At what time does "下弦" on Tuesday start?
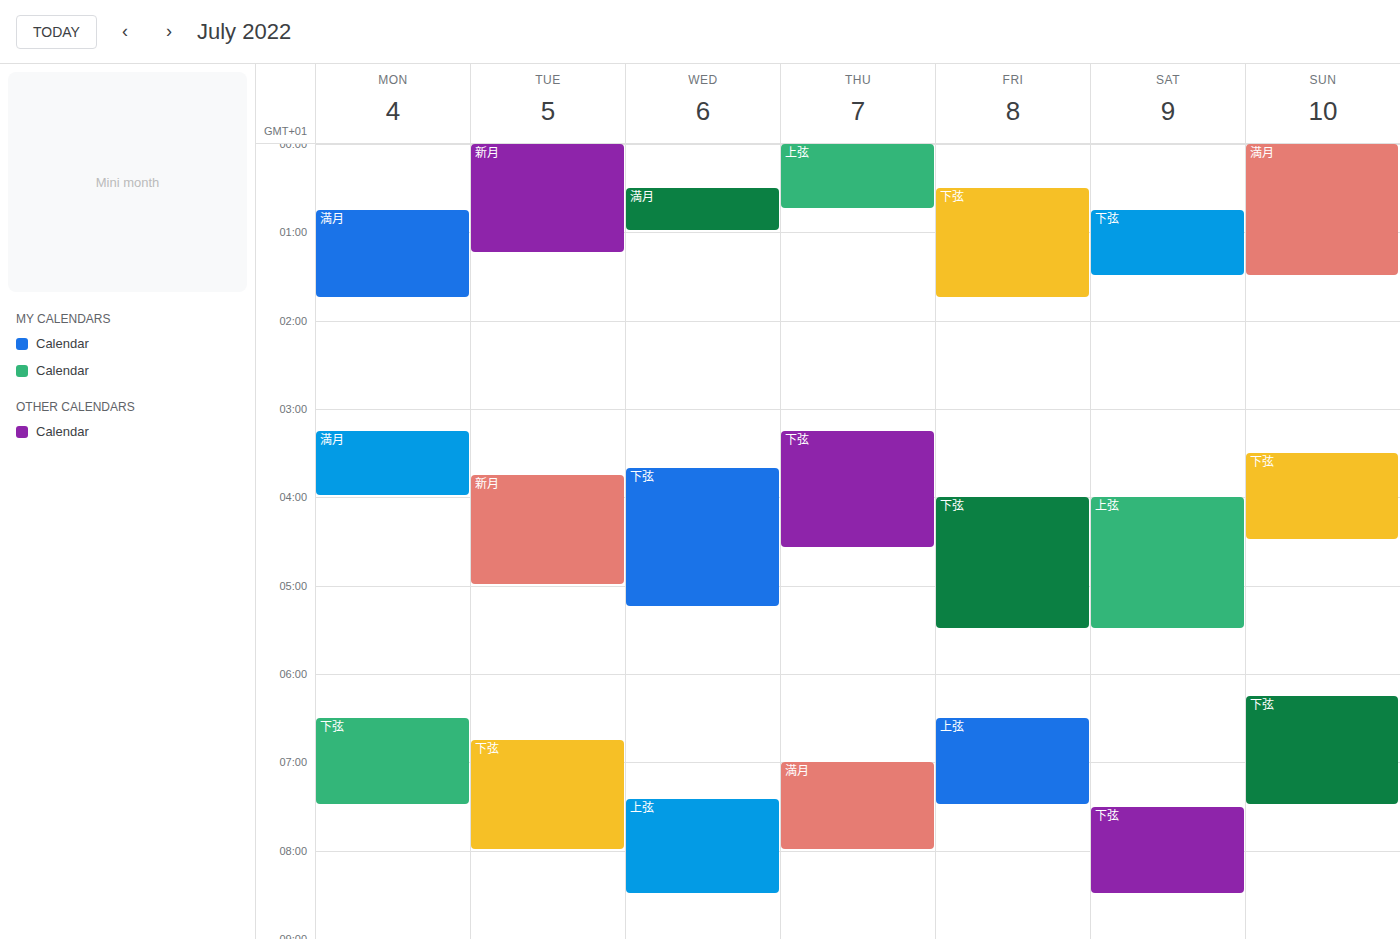
06:45